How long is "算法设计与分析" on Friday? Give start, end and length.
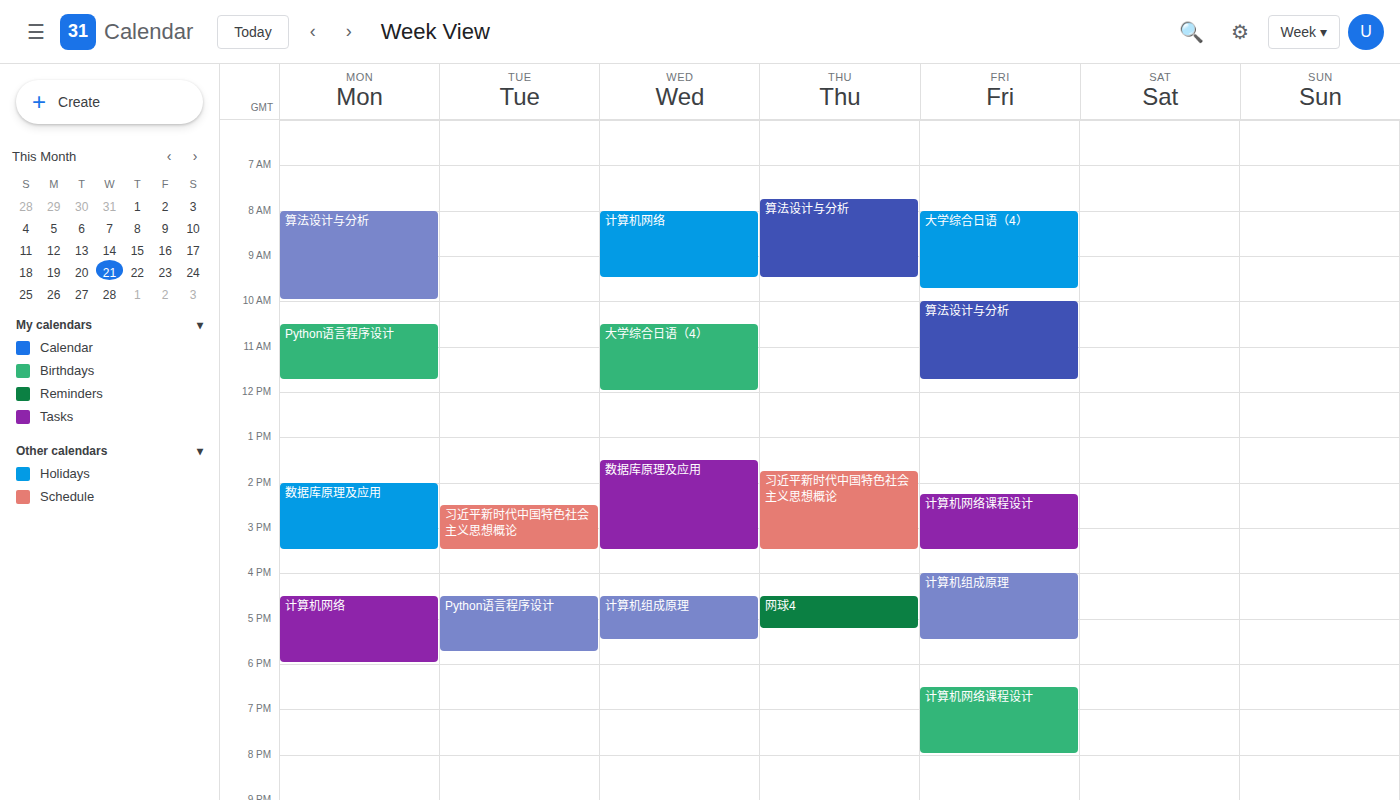
10:00 AM to 11:45 AM, 1 hour 45 minutes